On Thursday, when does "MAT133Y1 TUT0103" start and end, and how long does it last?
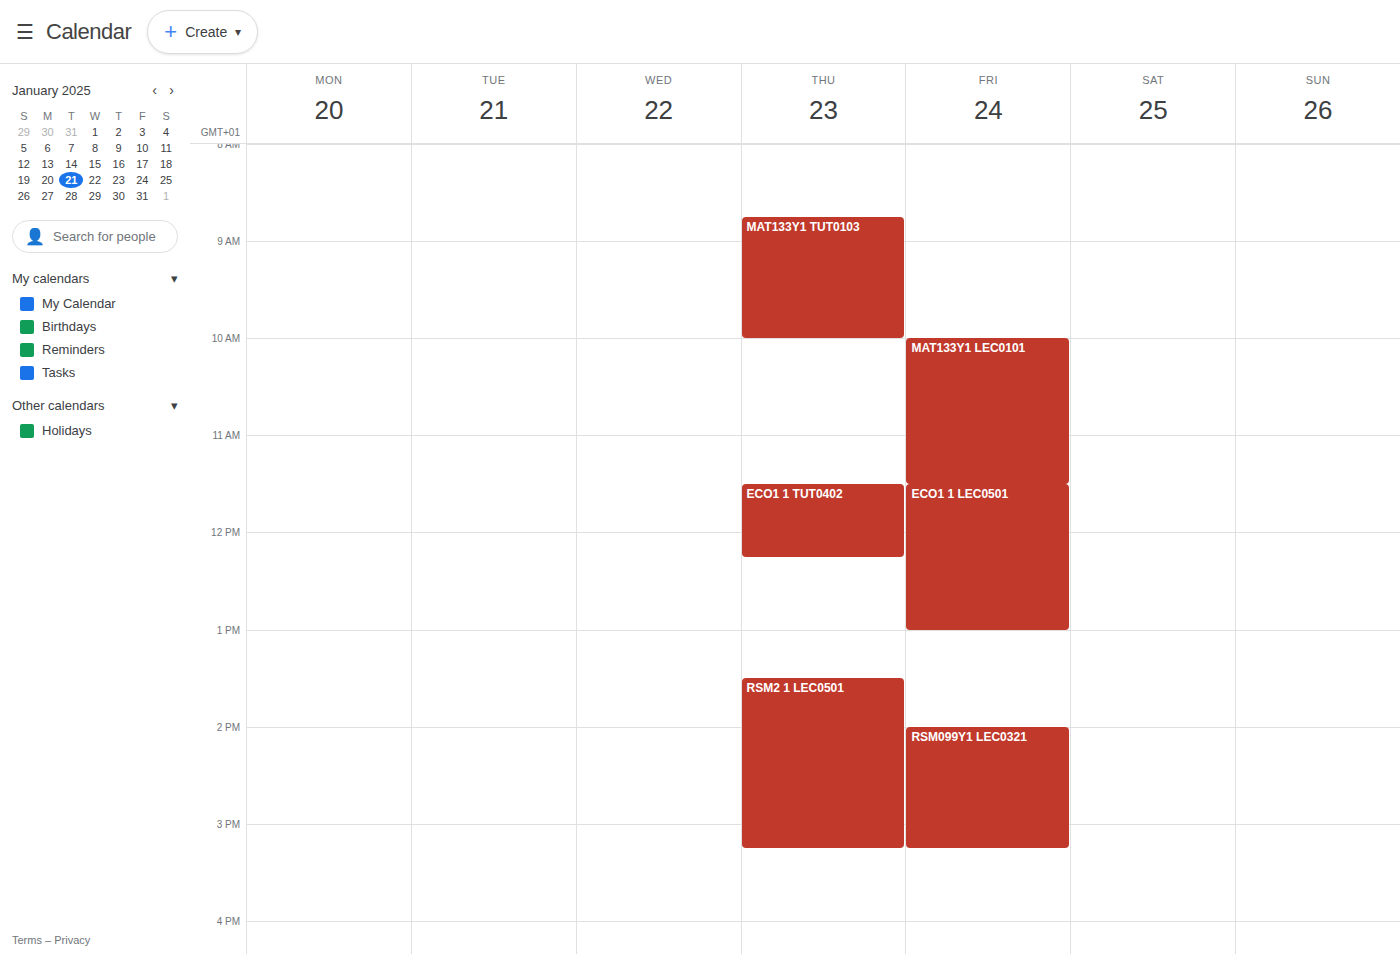
8:45 AM to 10:00 AM, 1 hour 15 minutes